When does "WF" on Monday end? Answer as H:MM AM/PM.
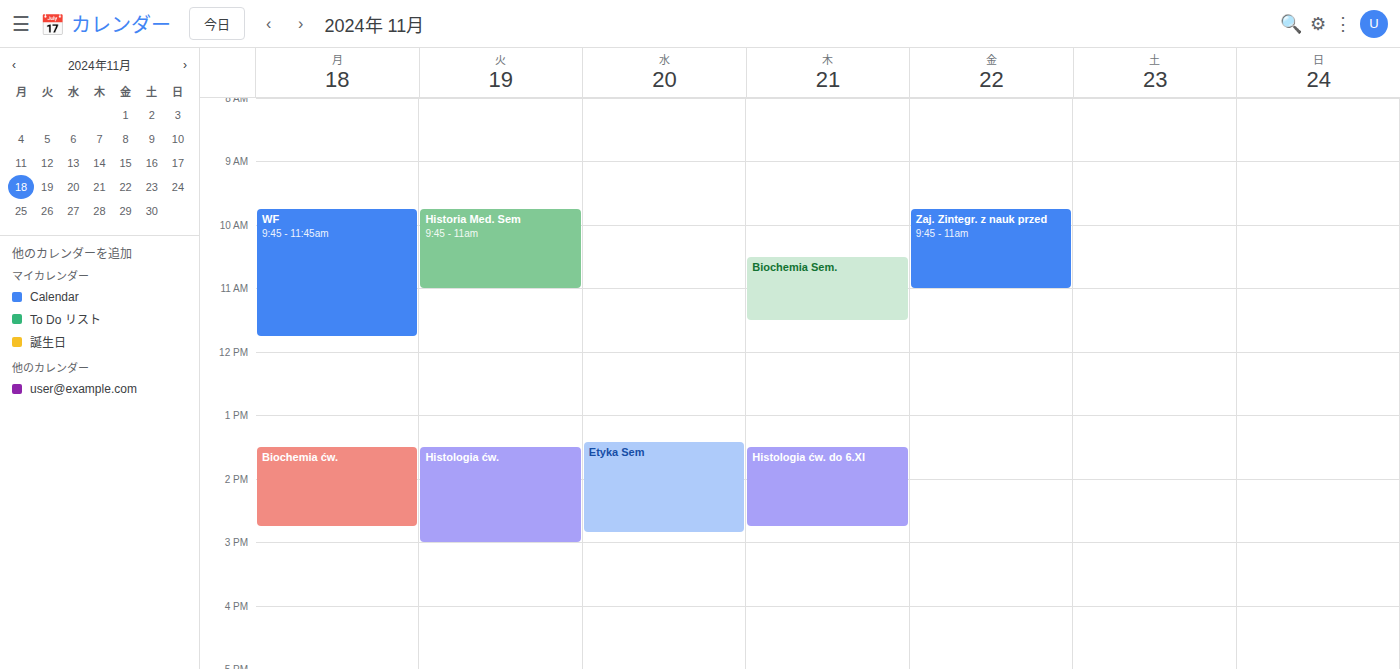
11:45 AM